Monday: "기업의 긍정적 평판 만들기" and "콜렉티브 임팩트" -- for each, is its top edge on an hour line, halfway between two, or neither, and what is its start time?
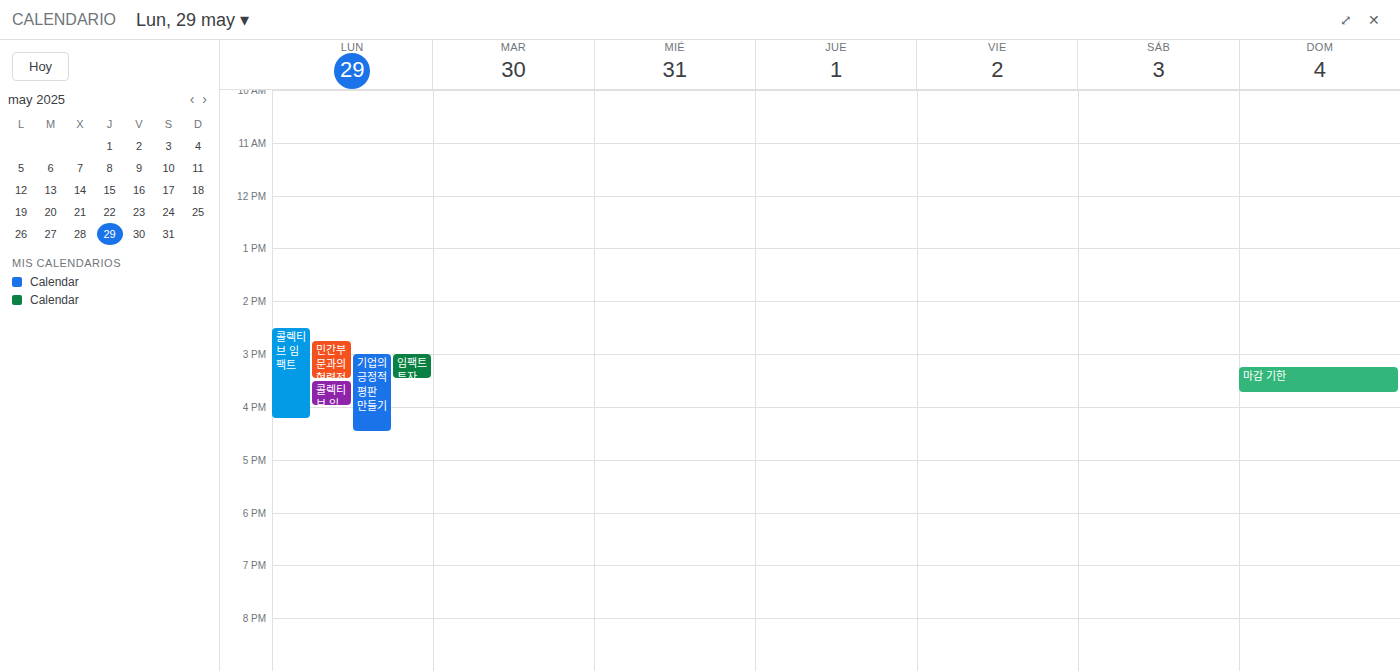
"기업의 긍정적 평판 만들기": 3:00 PM, exactly on the 3 PM line. "콜렉티브 임팩트": 2:30 PM, halfway between the 2 PM and 3 PM lines.